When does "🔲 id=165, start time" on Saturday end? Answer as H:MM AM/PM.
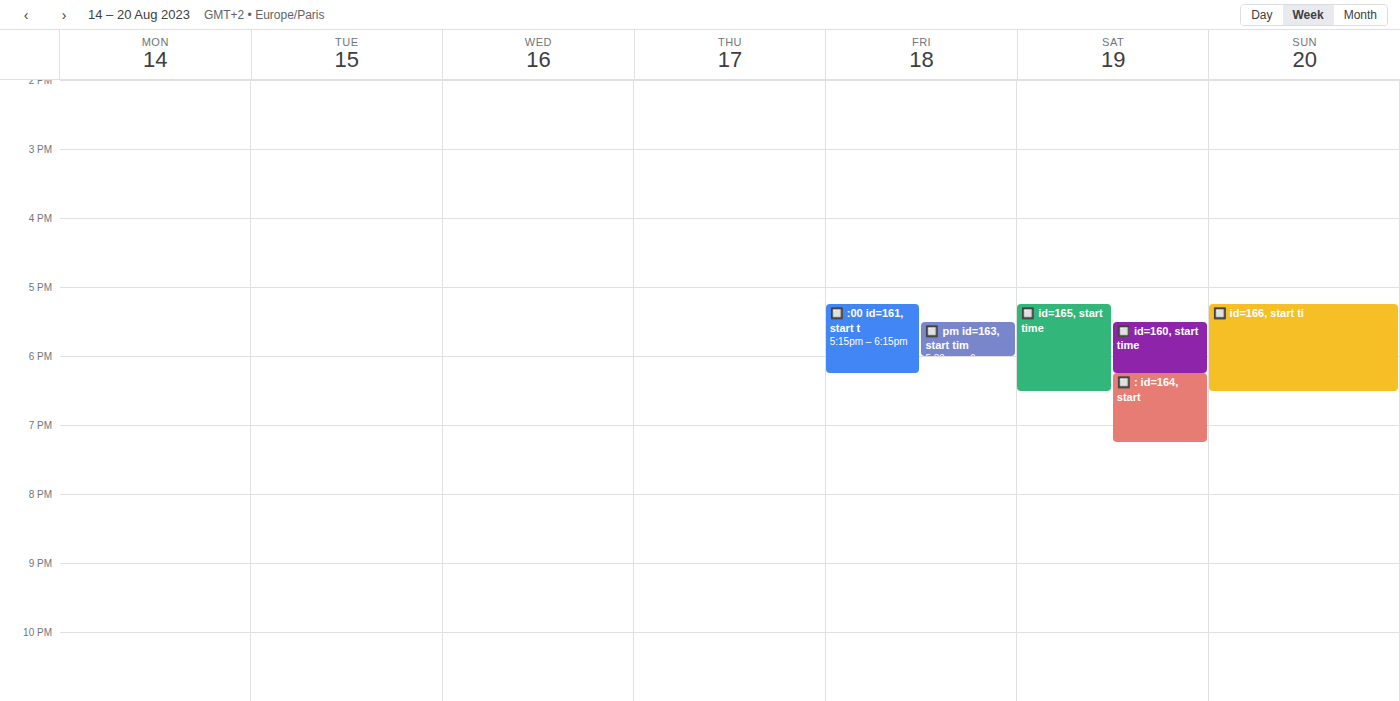
6:30 PM